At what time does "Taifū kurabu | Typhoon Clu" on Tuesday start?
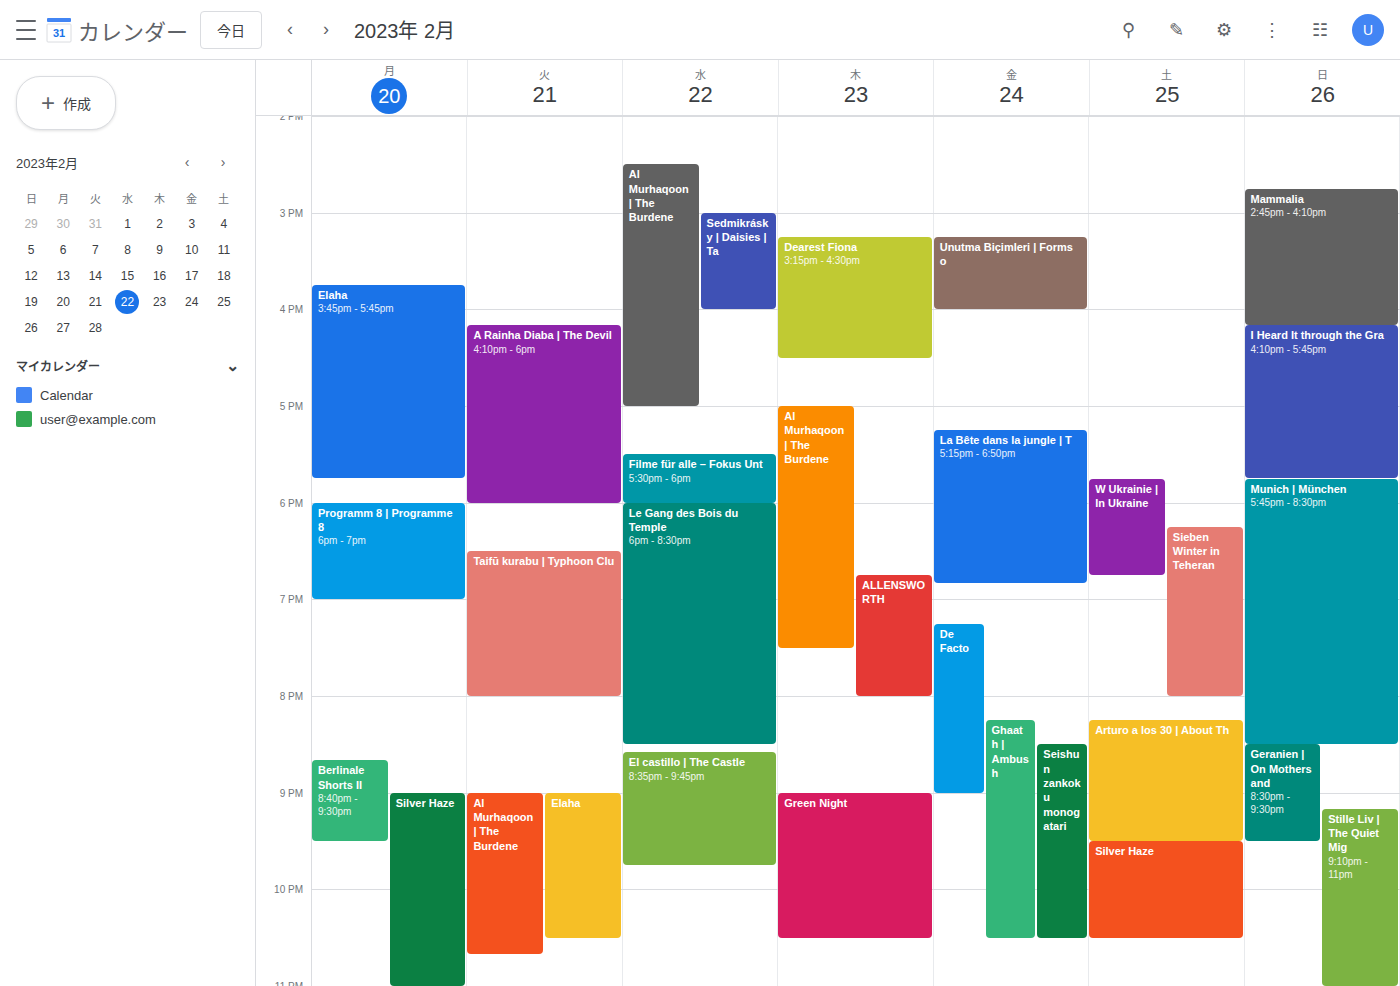
6:30 PM